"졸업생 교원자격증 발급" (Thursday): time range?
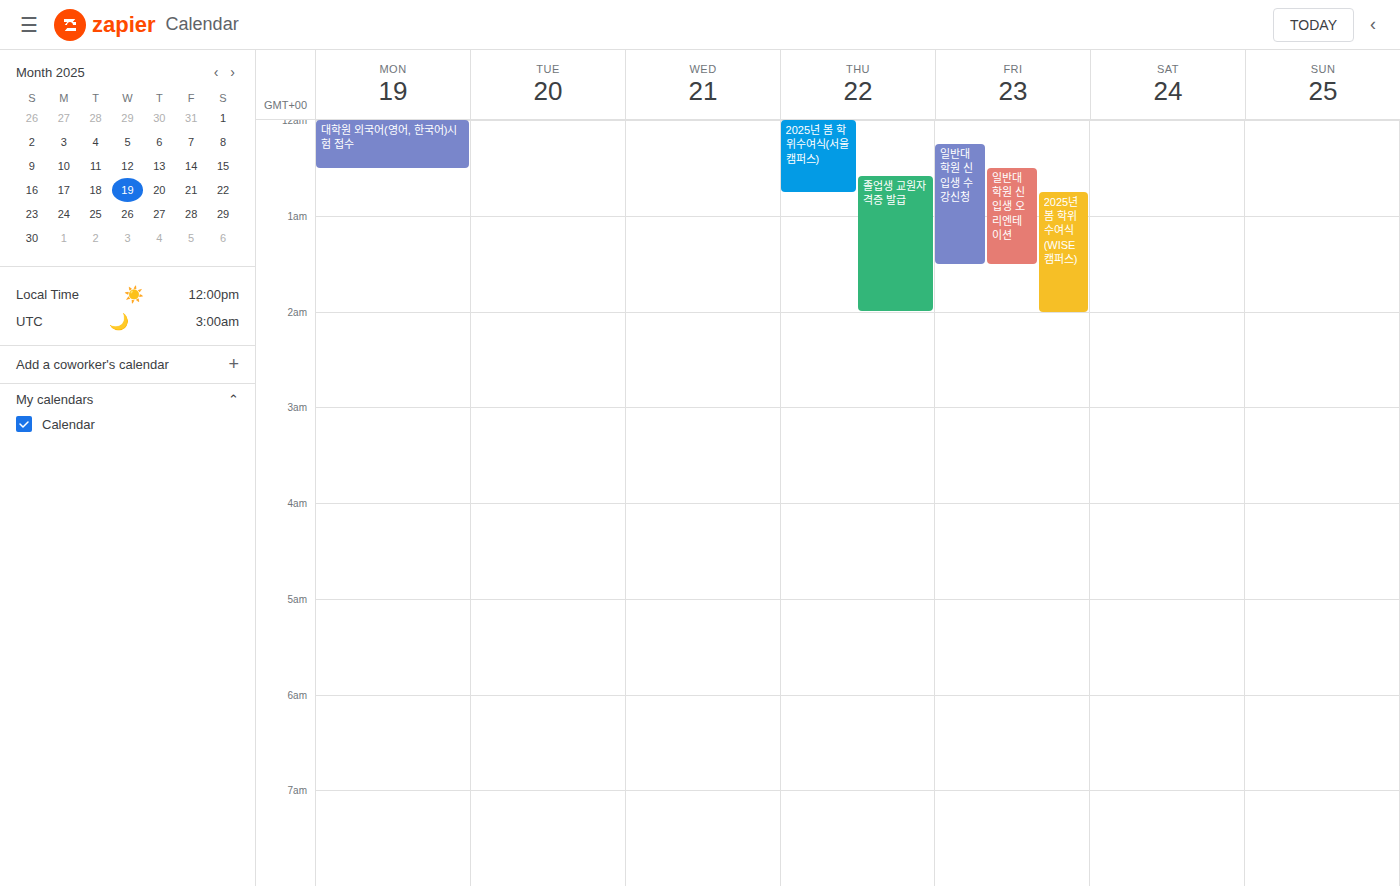
12:35 AM to 2:00 AM